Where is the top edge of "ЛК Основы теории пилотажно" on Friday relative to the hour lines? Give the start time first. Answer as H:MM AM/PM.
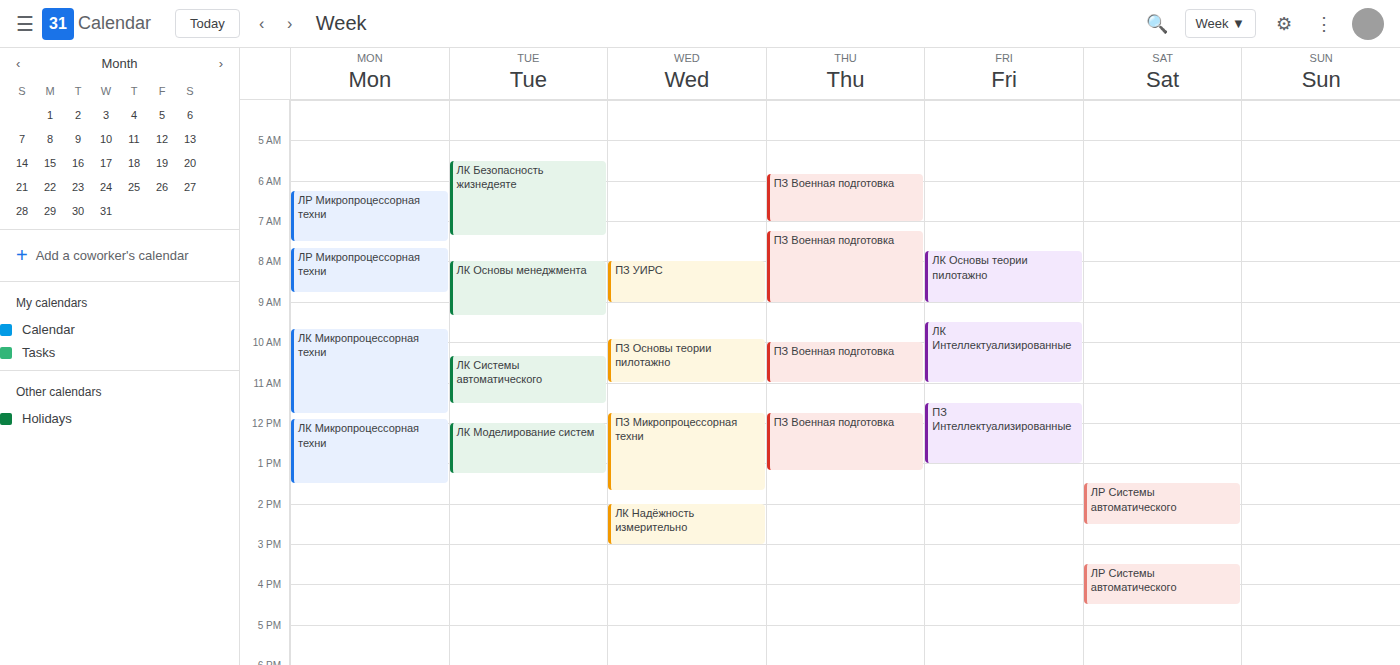
7:45 AM -- neither: three quarters of the way from the 7 AM line to the 8 AM line.